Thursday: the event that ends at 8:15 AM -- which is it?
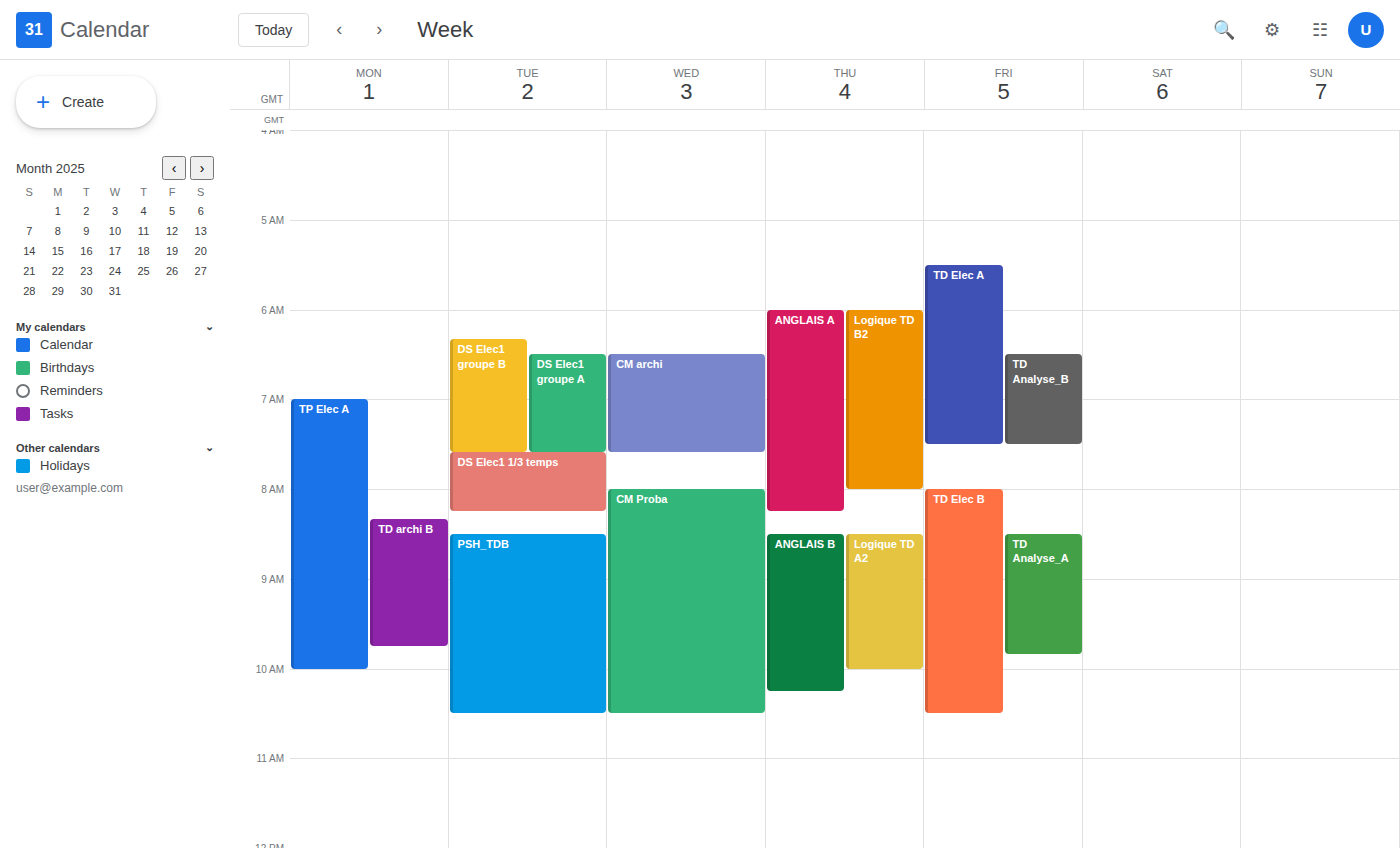
"ANGLAIS A"